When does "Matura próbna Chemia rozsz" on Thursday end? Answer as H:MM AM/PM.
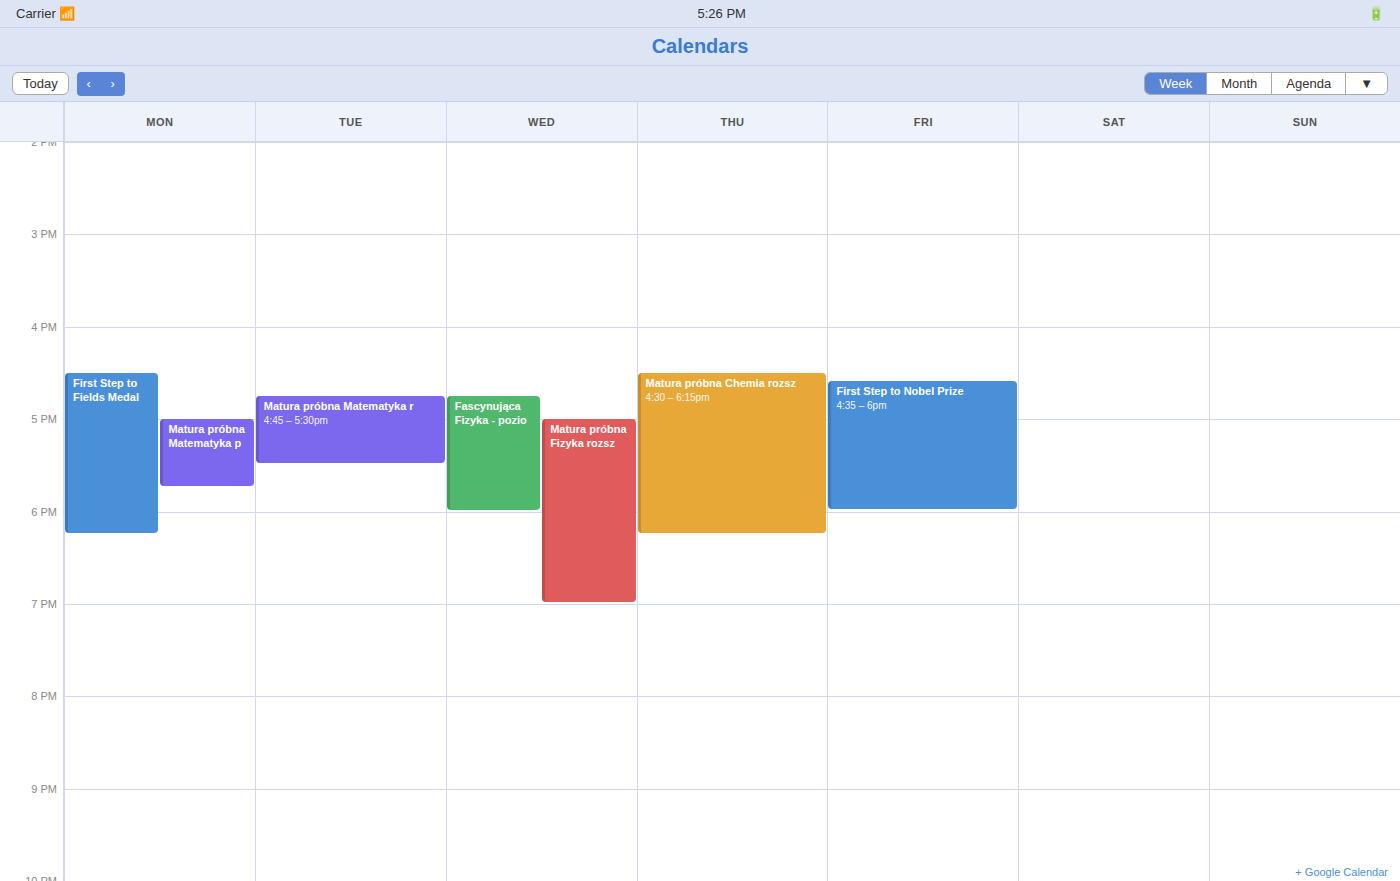
6:15 PM